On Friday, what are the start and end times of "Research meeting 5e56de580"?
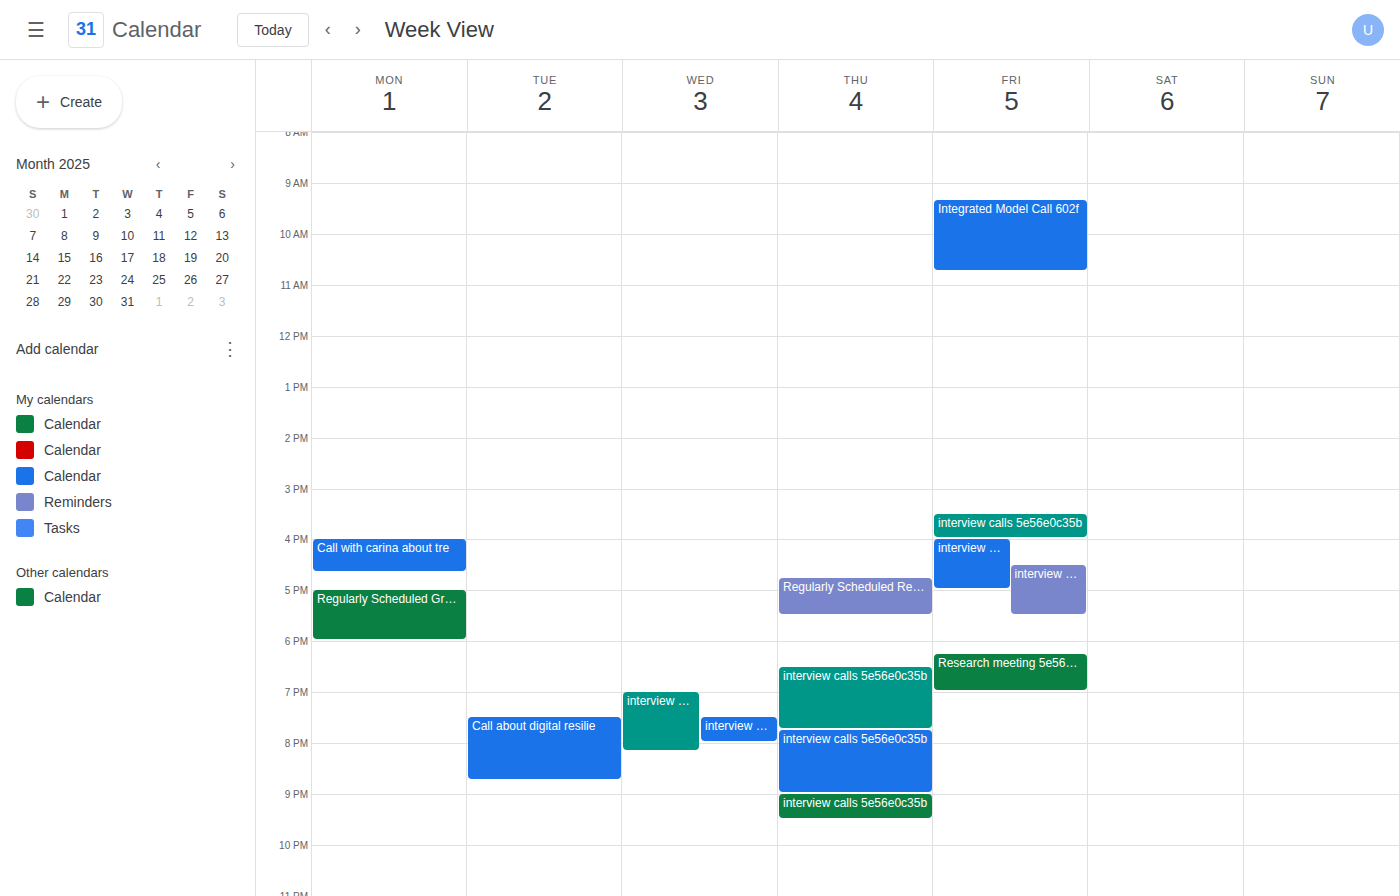
6:15 PM to 7:00 PM